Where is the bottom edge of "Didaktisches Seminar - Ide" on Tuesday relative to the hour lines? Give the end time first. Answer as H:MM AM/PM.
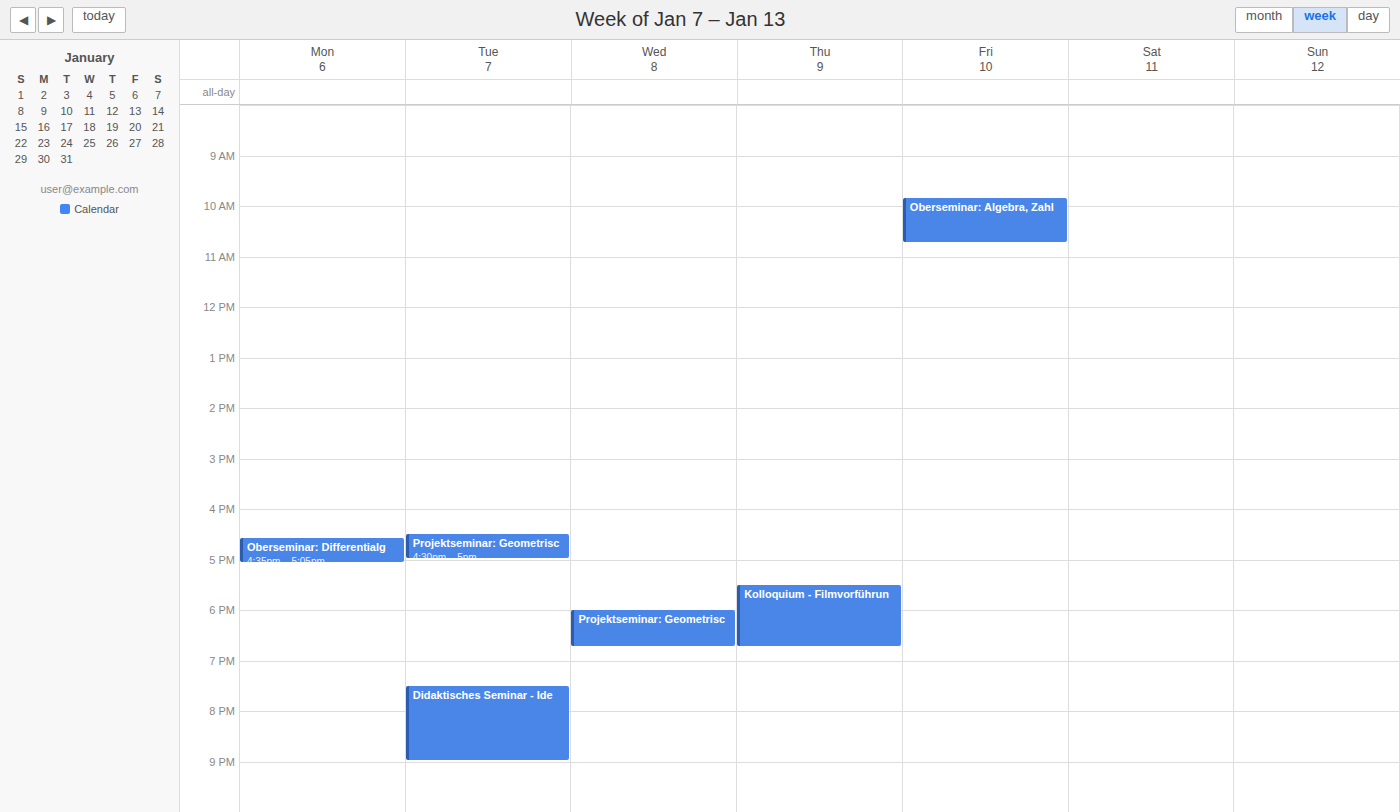
9:00 PM -- exactly on the 9 PM line.